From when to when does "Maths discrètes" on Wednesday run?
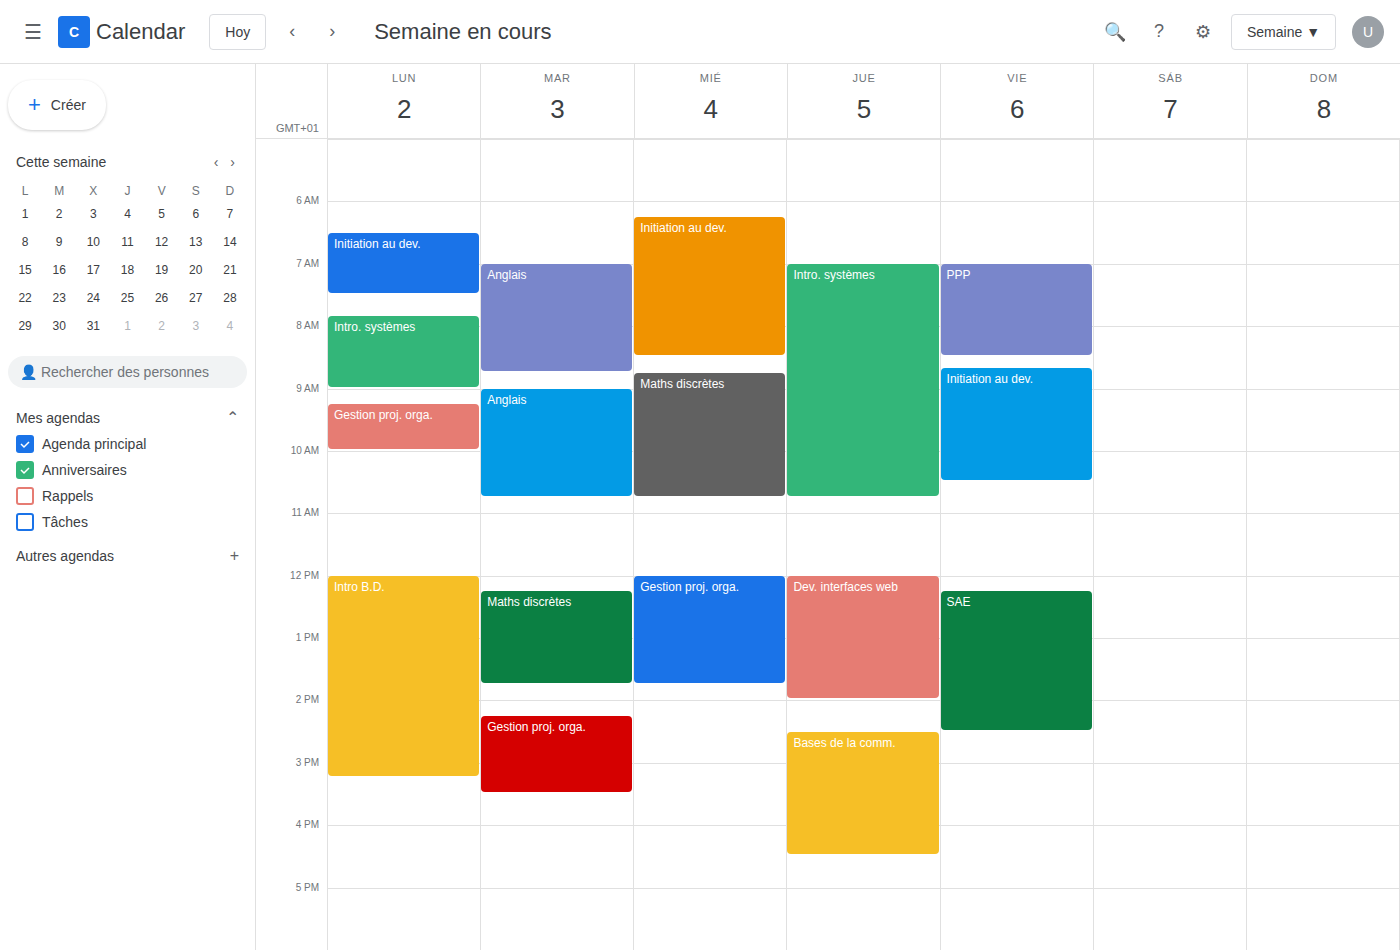
8:45 AM to 10:45 AM